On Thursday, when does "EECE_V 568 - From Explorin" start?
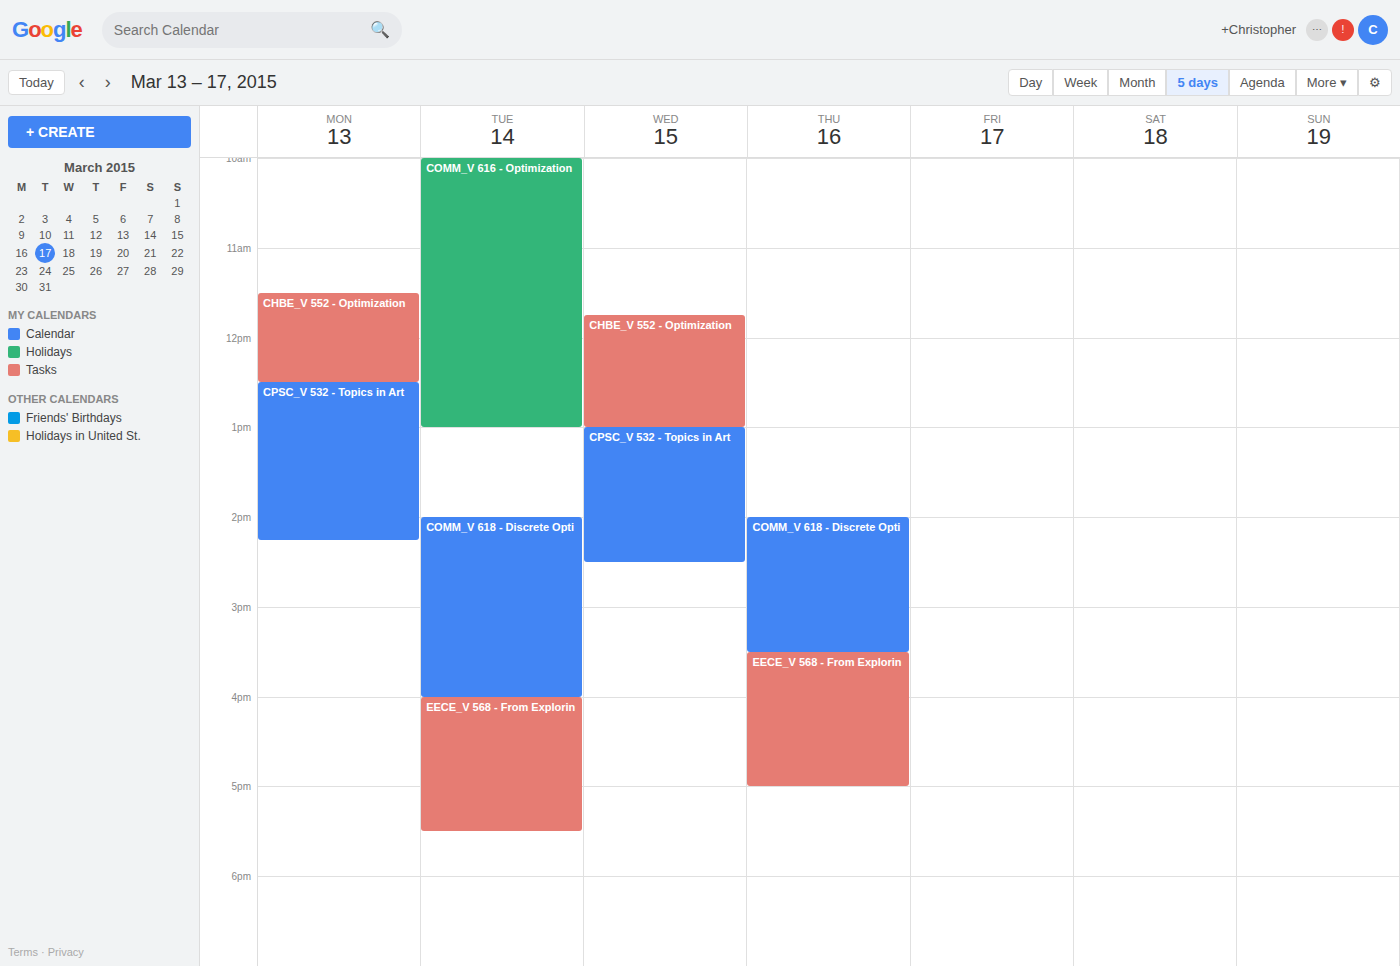
3:30 PM